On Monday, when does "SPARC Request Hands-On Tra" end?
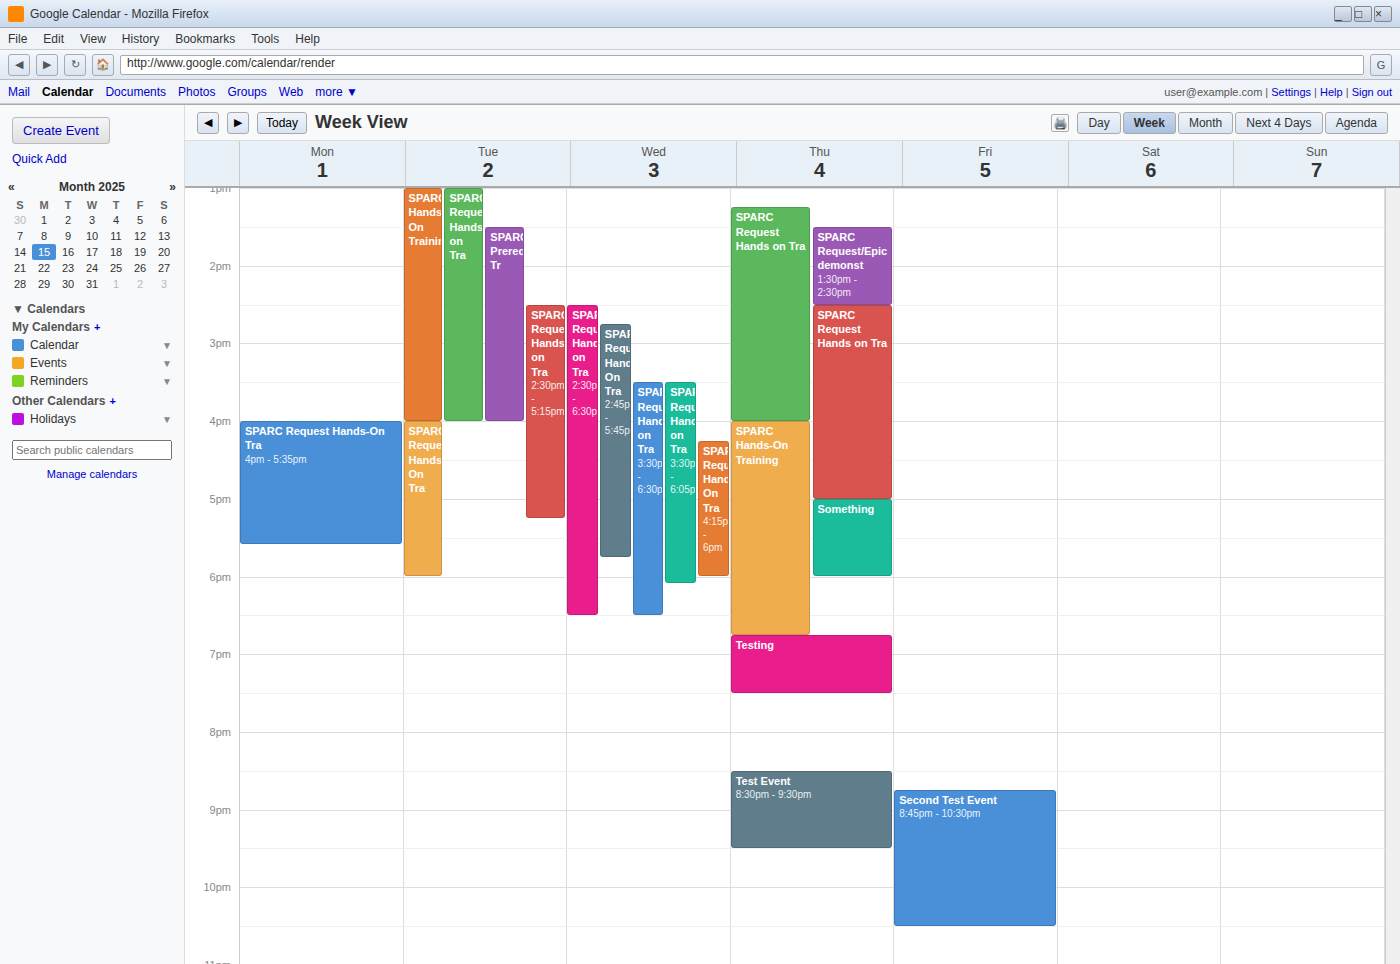
17:35